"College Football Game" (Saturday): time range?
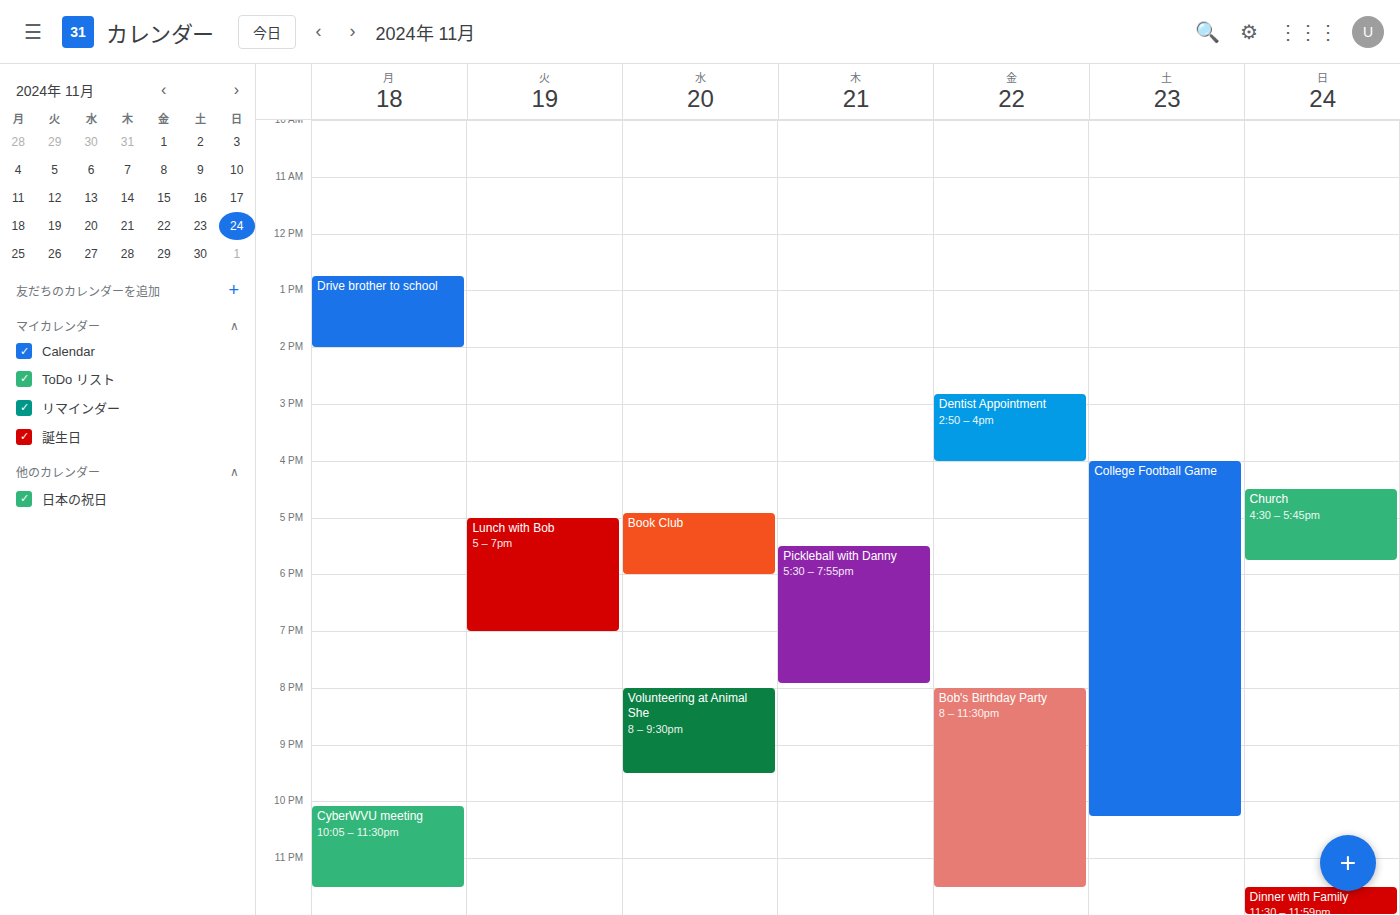
4:00 PM to 10:15 PM